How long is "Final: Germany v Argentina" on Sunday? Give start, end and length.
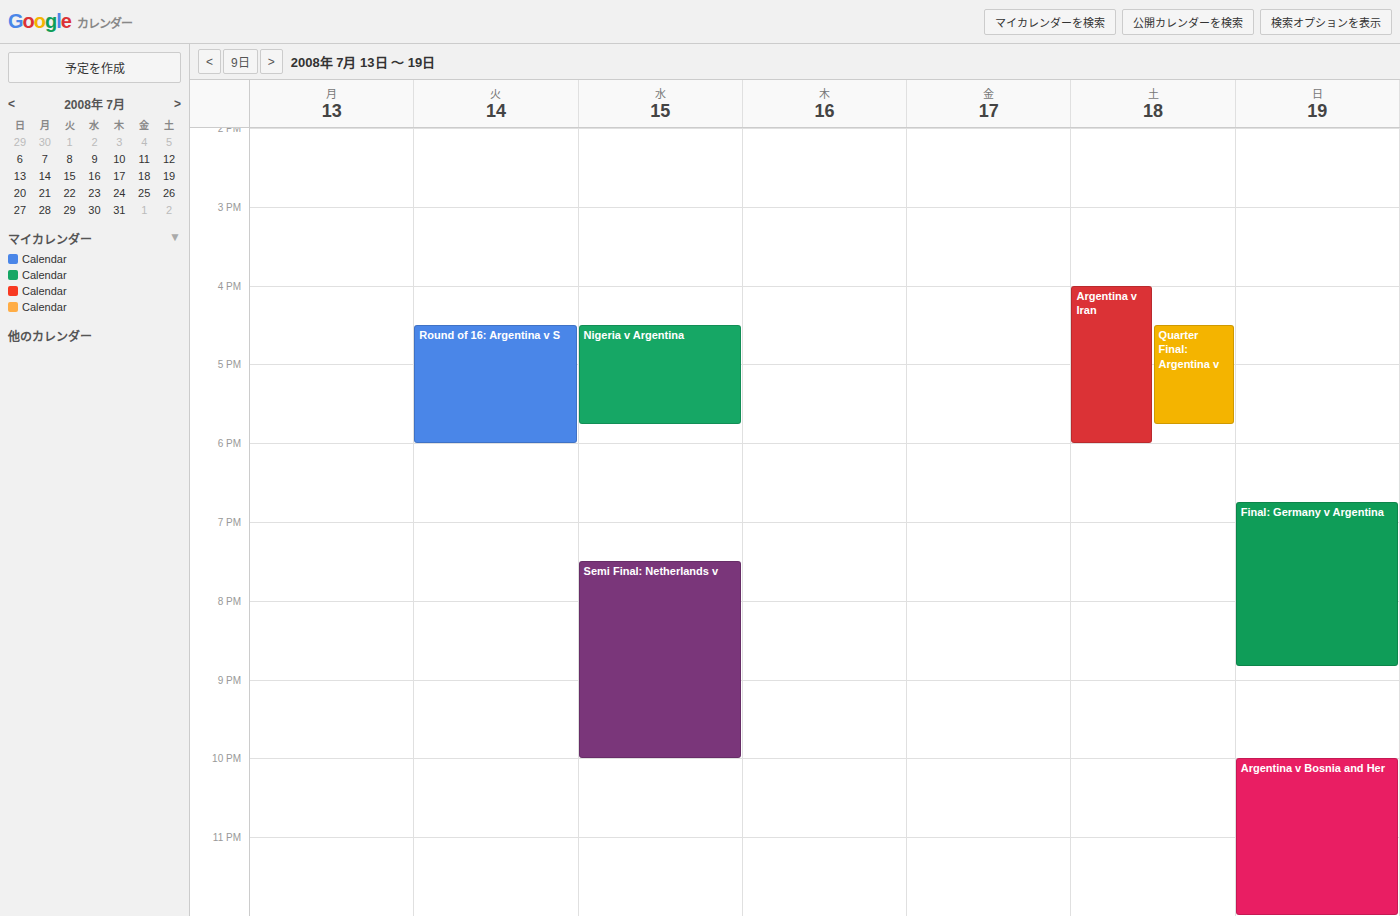
6:45 PM to 8:50 PM, 2 hours 5 minutes